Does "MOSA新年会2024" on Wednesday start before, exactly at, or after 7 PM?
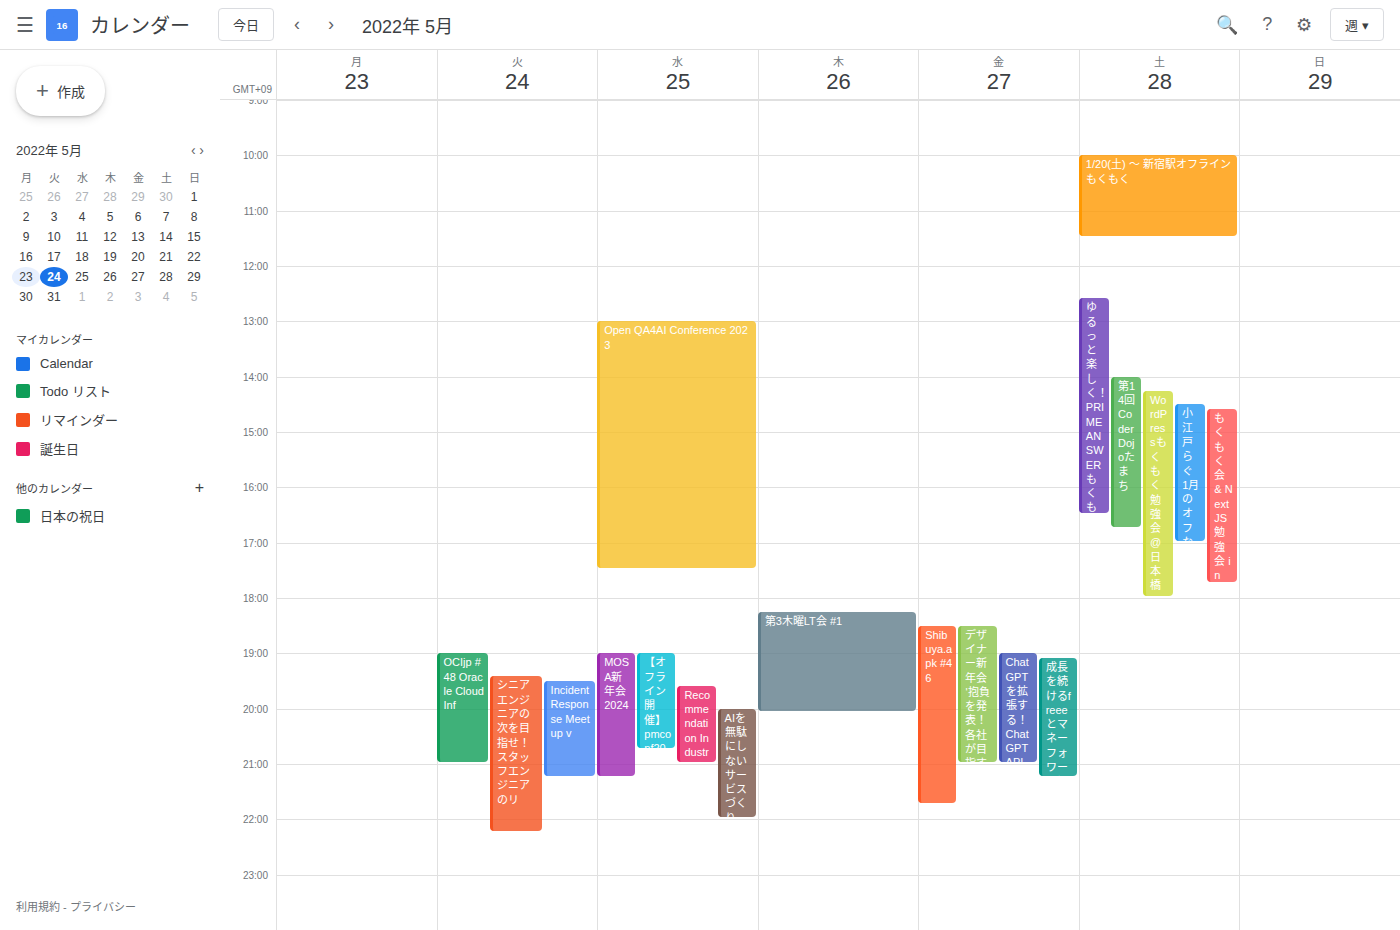
7:00 PM -- exactly at 7 PM, on the 7 PM line.